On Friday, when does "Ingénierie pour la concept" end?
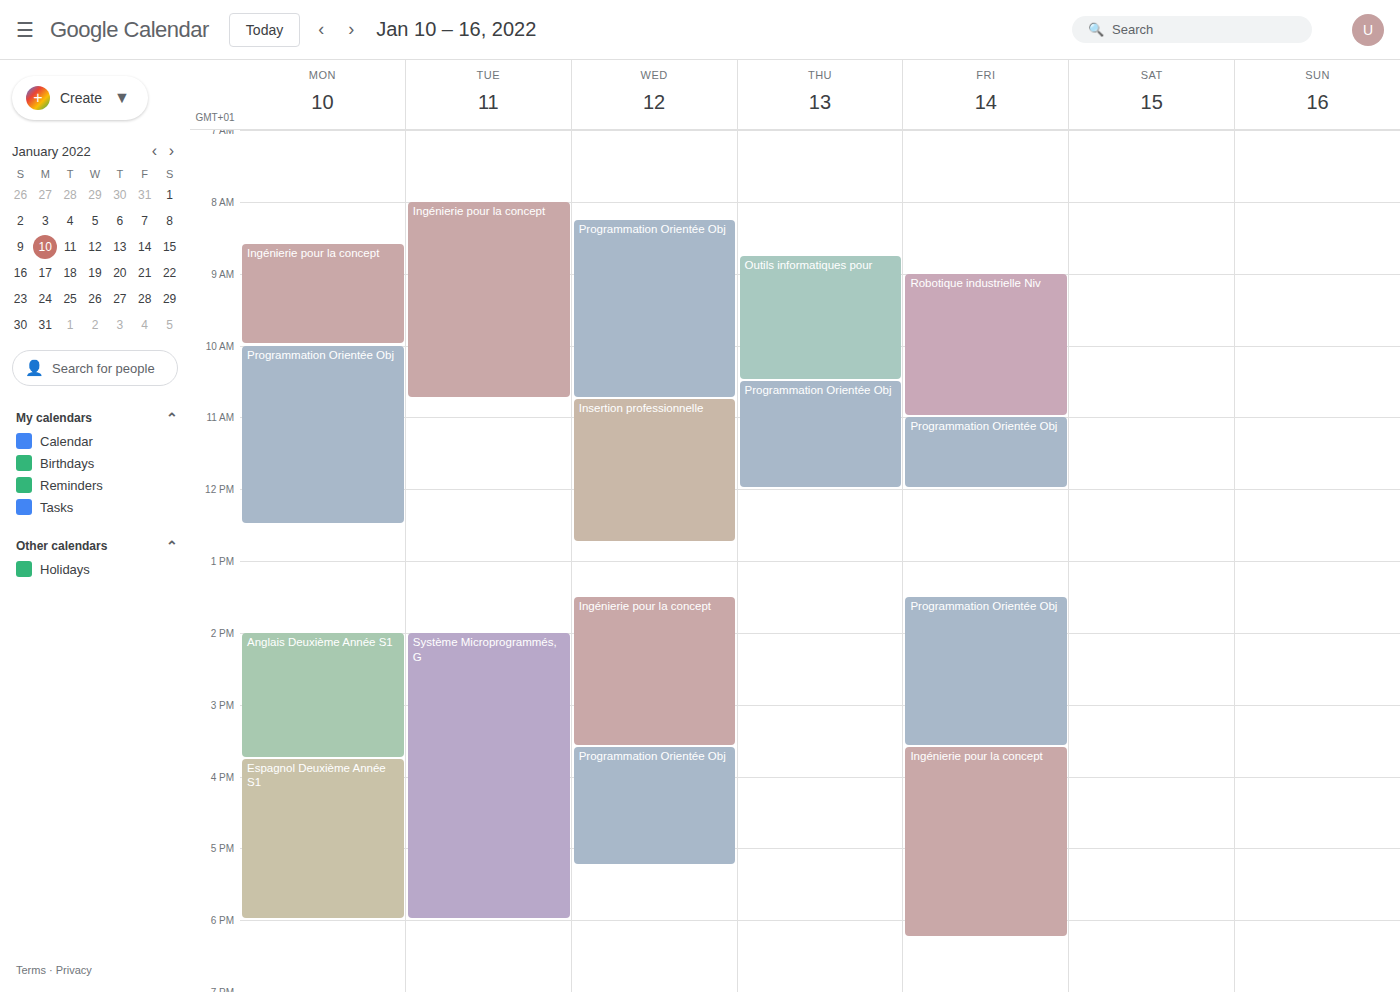
6:15 PM